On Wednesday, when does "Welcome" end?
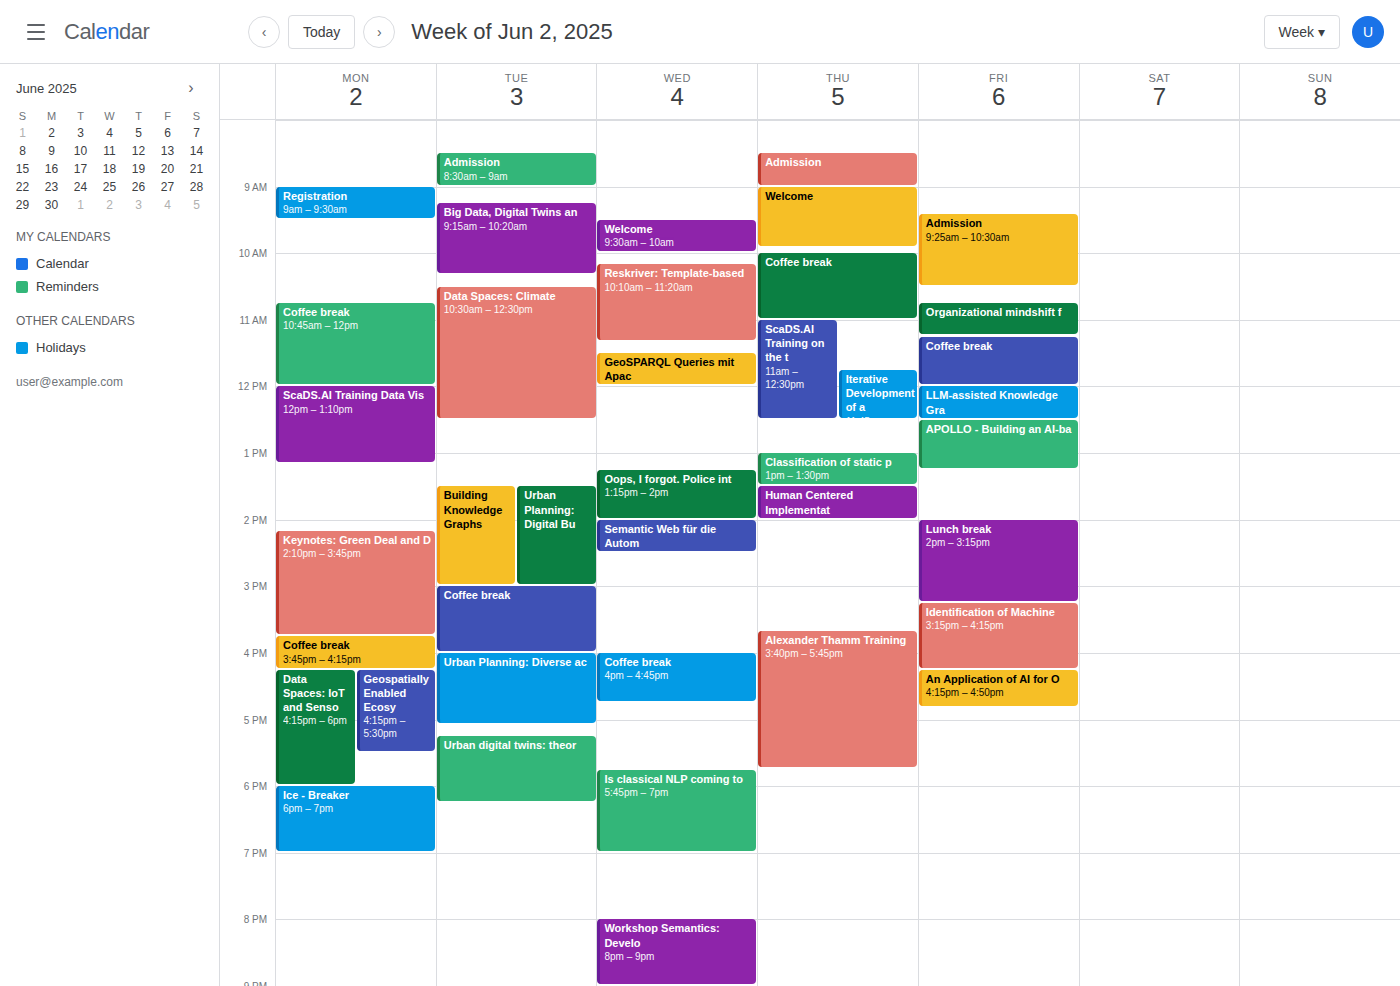
10:00 AM